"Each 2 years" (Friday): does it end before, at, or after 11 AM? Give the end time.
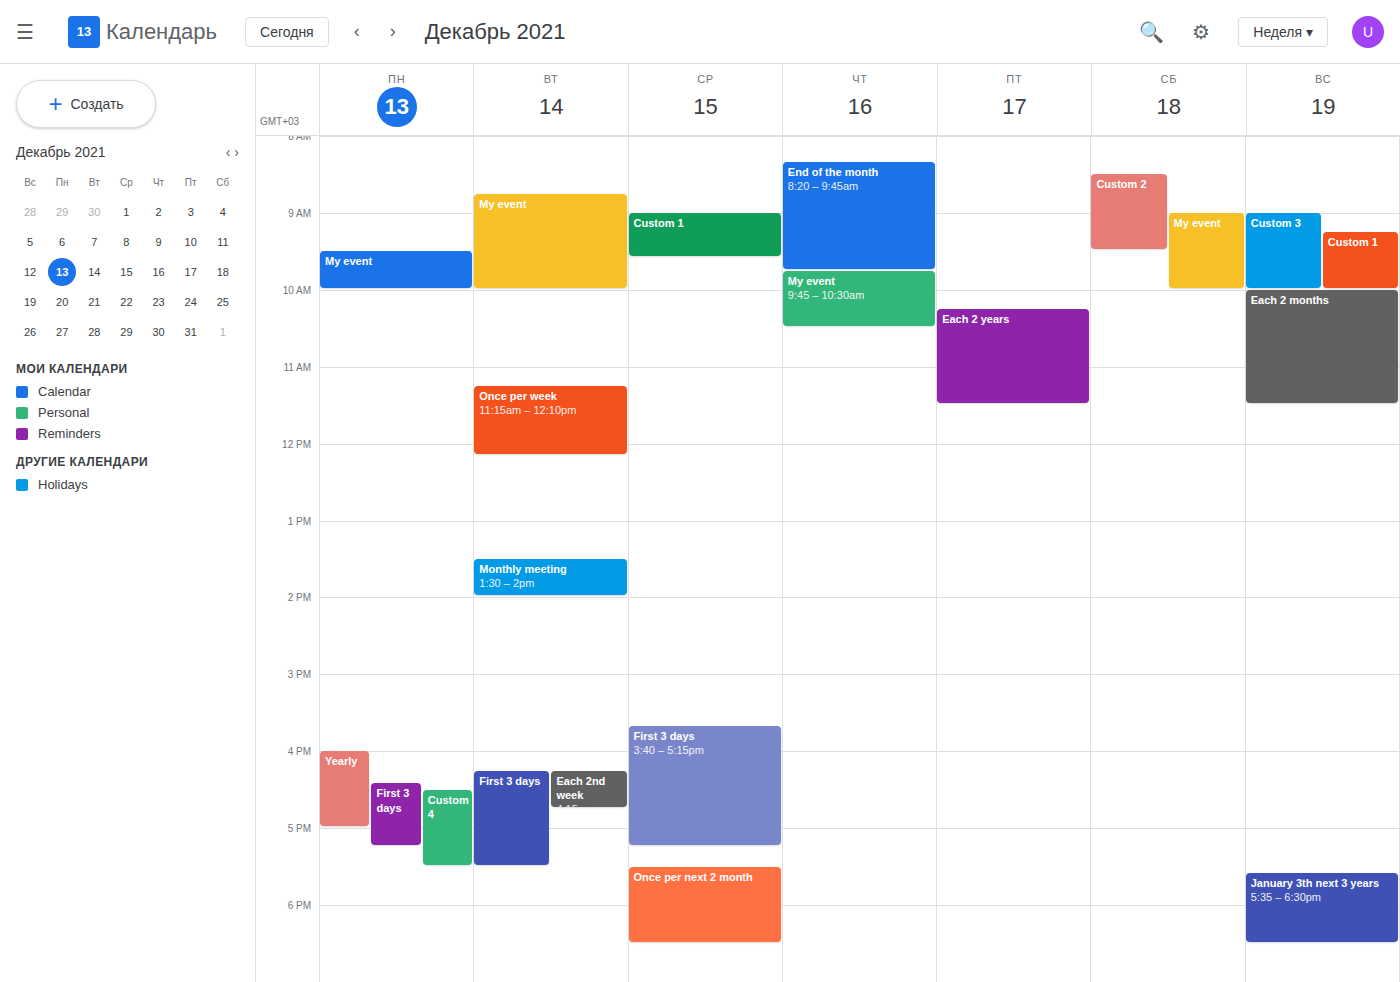
11:30 AM -- after 11 AM, 30 minutes below the 11 AM line.